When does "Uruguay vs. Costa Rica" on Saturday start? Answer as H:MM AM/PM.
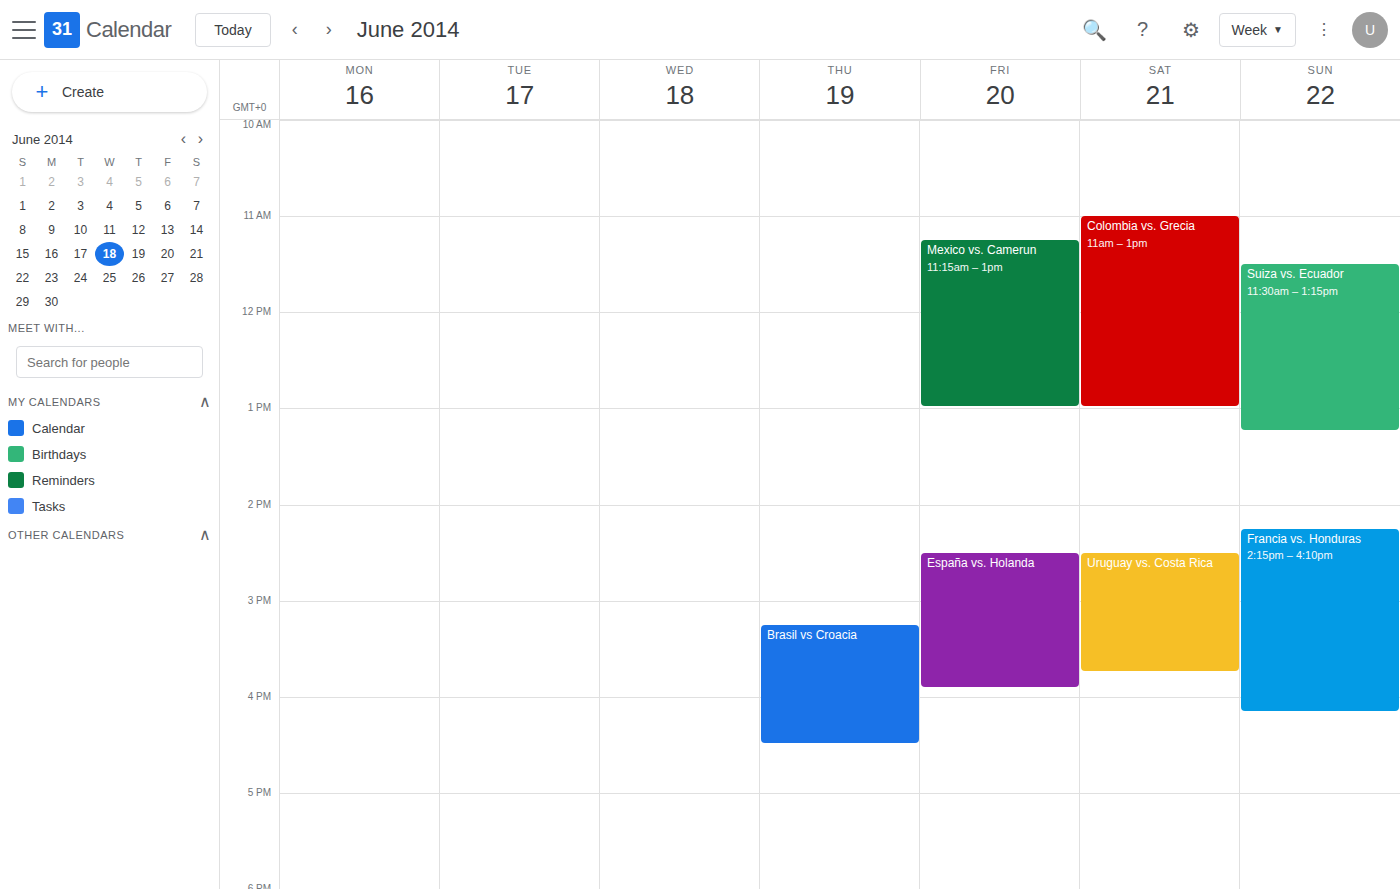
2:30 PM